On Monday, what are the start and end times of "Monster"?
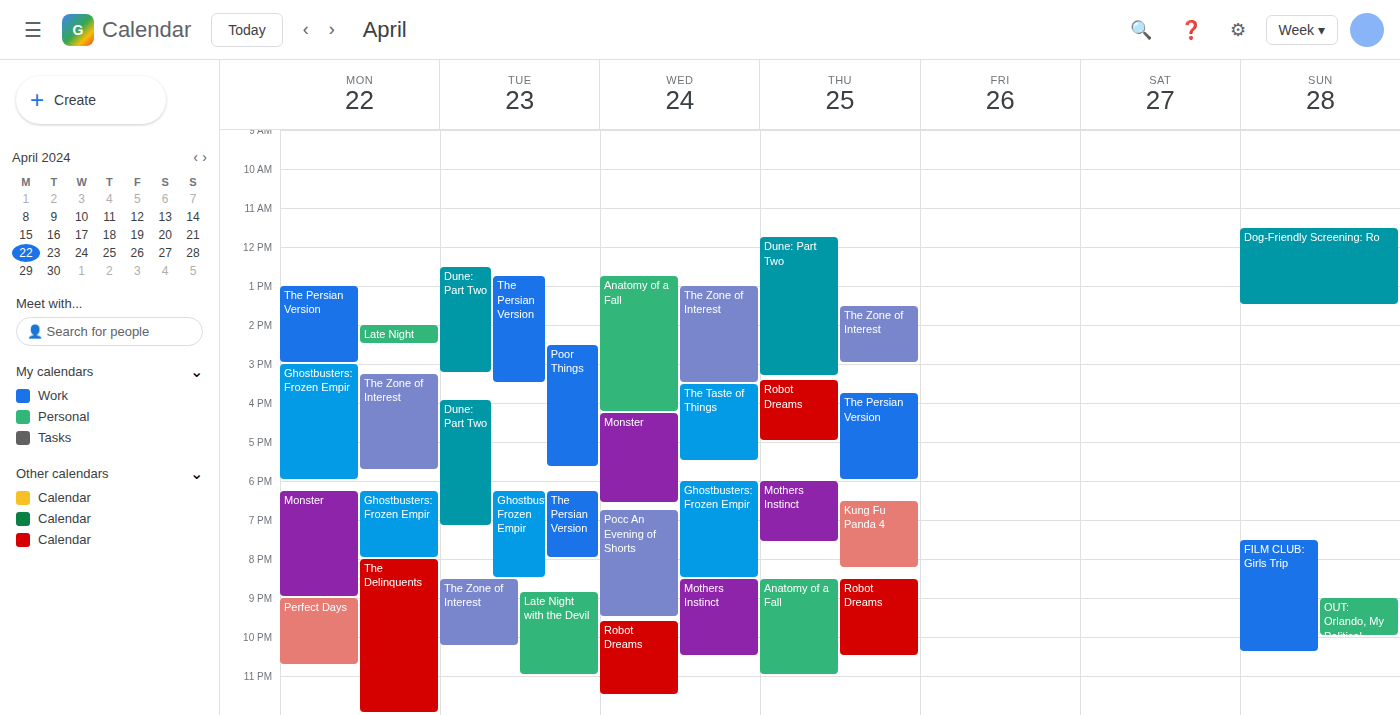
6:15 PM to 9:00 PM